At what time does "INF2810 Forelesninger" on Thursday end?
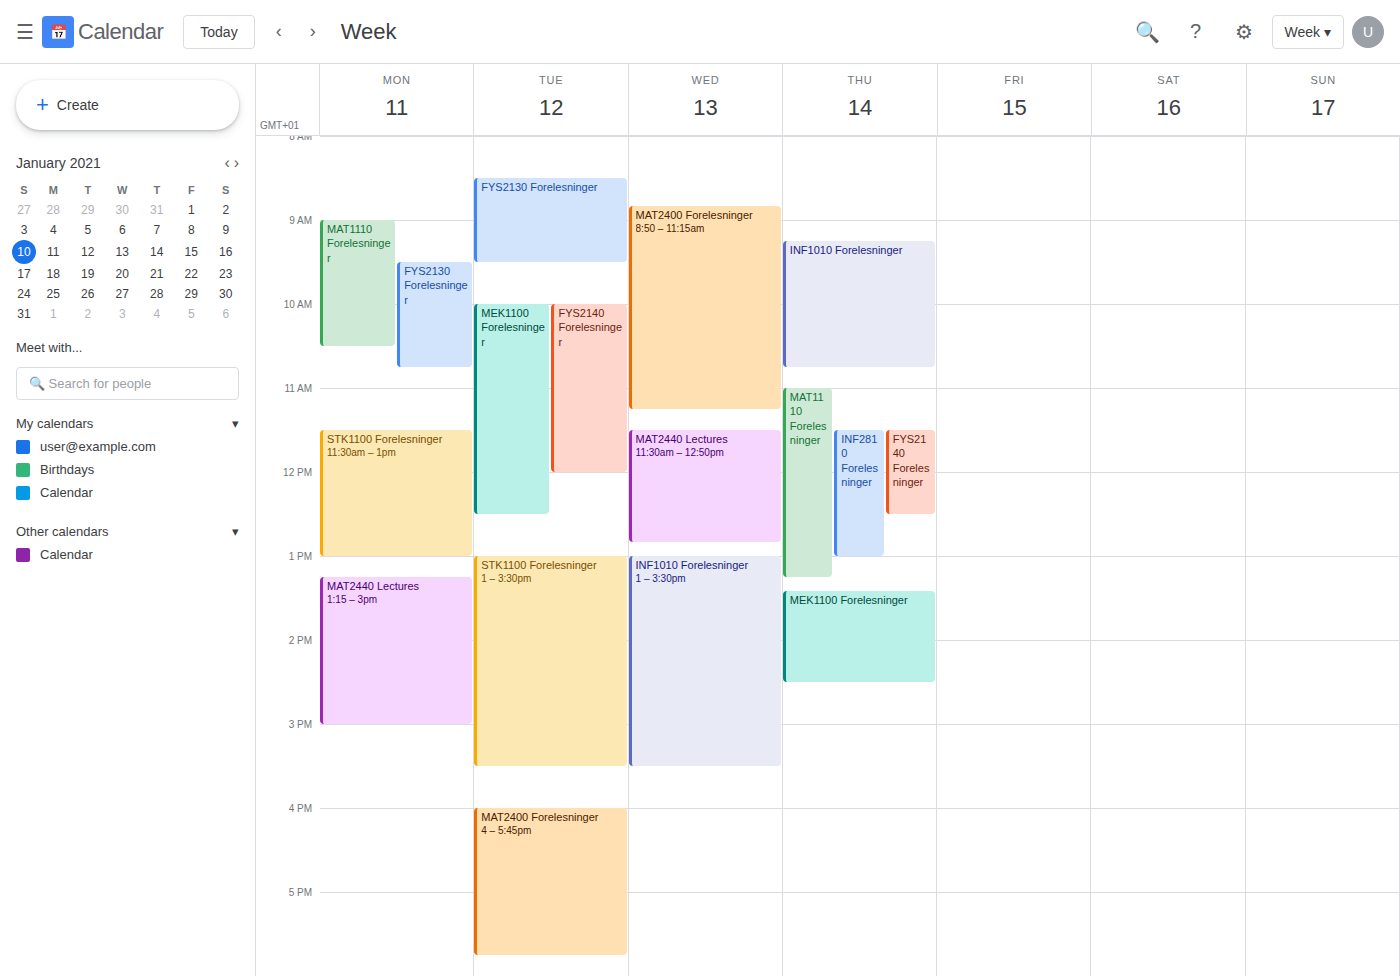
13:00